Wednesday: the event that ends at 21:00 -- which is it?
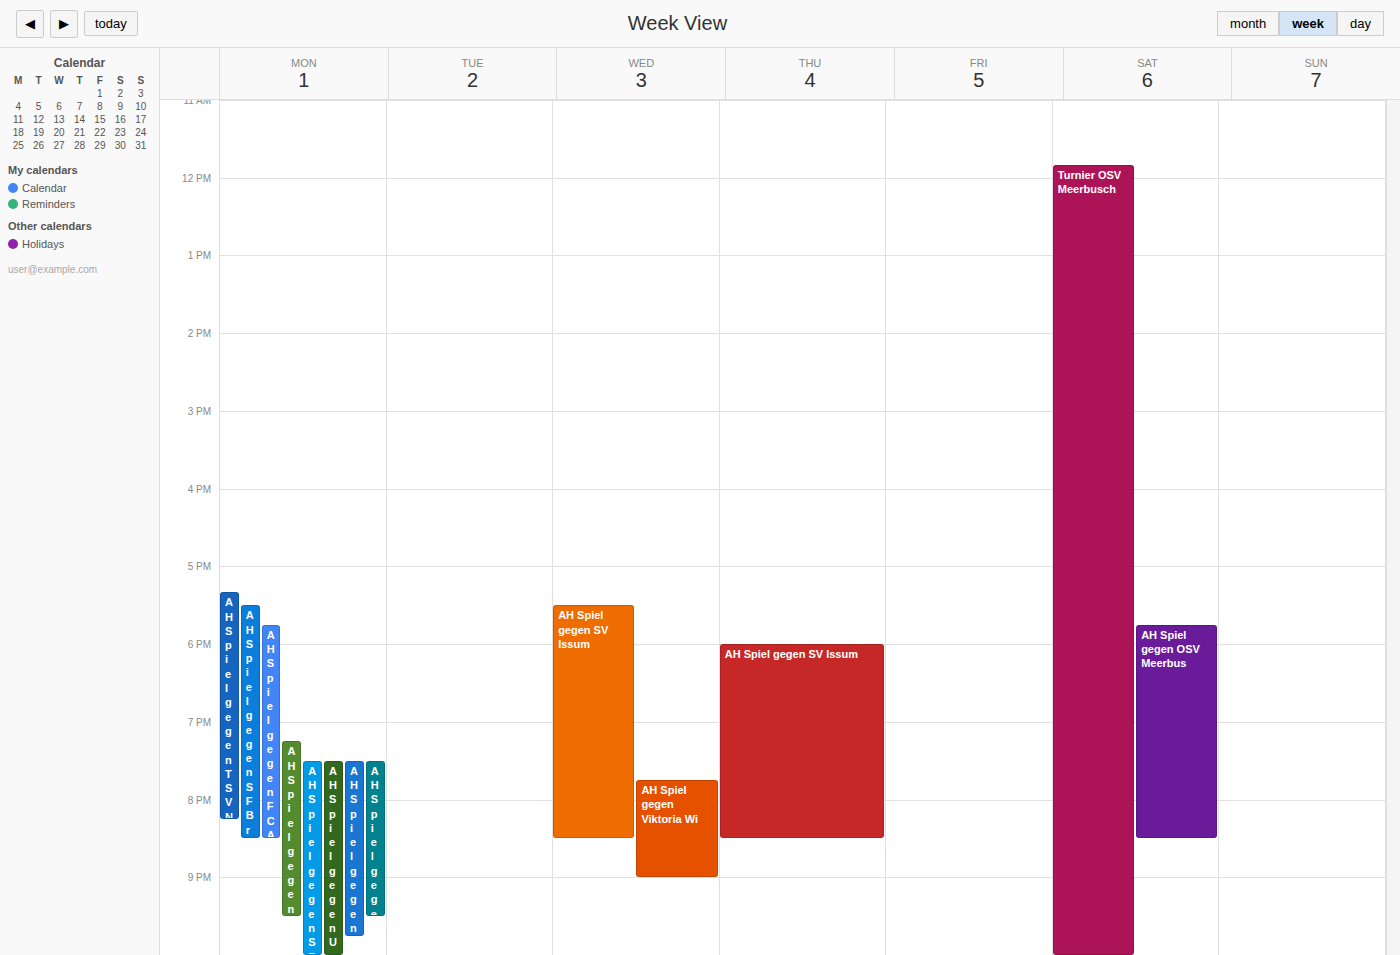
"AH Spiel gegen Viktoria Wi"